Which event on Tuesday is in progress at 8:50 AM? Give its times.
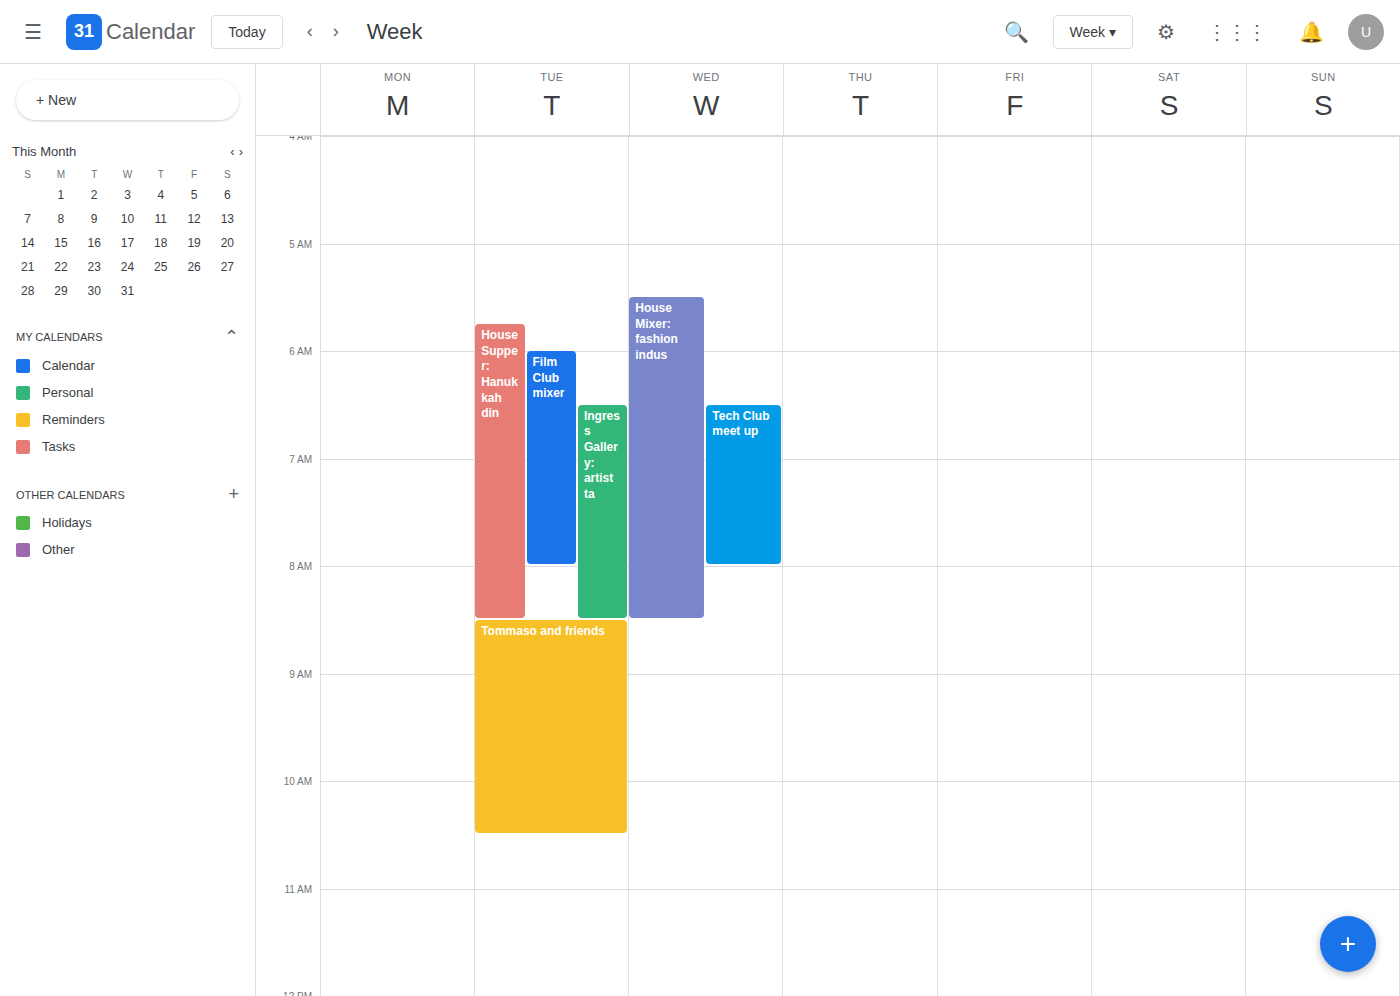
"Tommaso and friends", 8:30 AM to 10:30 AM